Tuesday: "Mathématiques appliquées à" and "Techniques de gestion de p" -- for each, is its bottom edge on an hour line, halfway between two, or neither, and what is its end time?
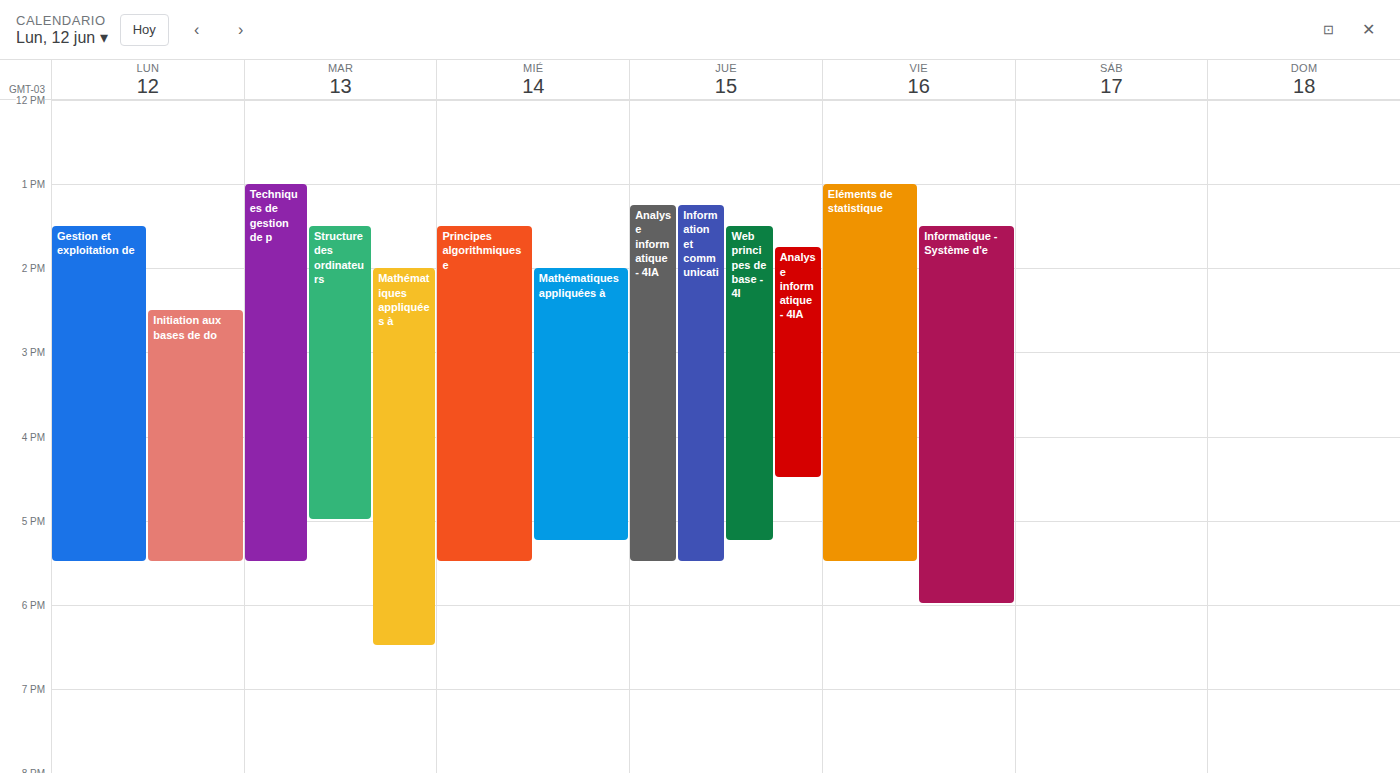
"Mathématiques appliquées à": 6:30 PM, halfway between the 6 PM and 7 PM lines. "Techniques de gestion de p": 5:30 PM, halfway between the 5 PM and 6 PM lines.